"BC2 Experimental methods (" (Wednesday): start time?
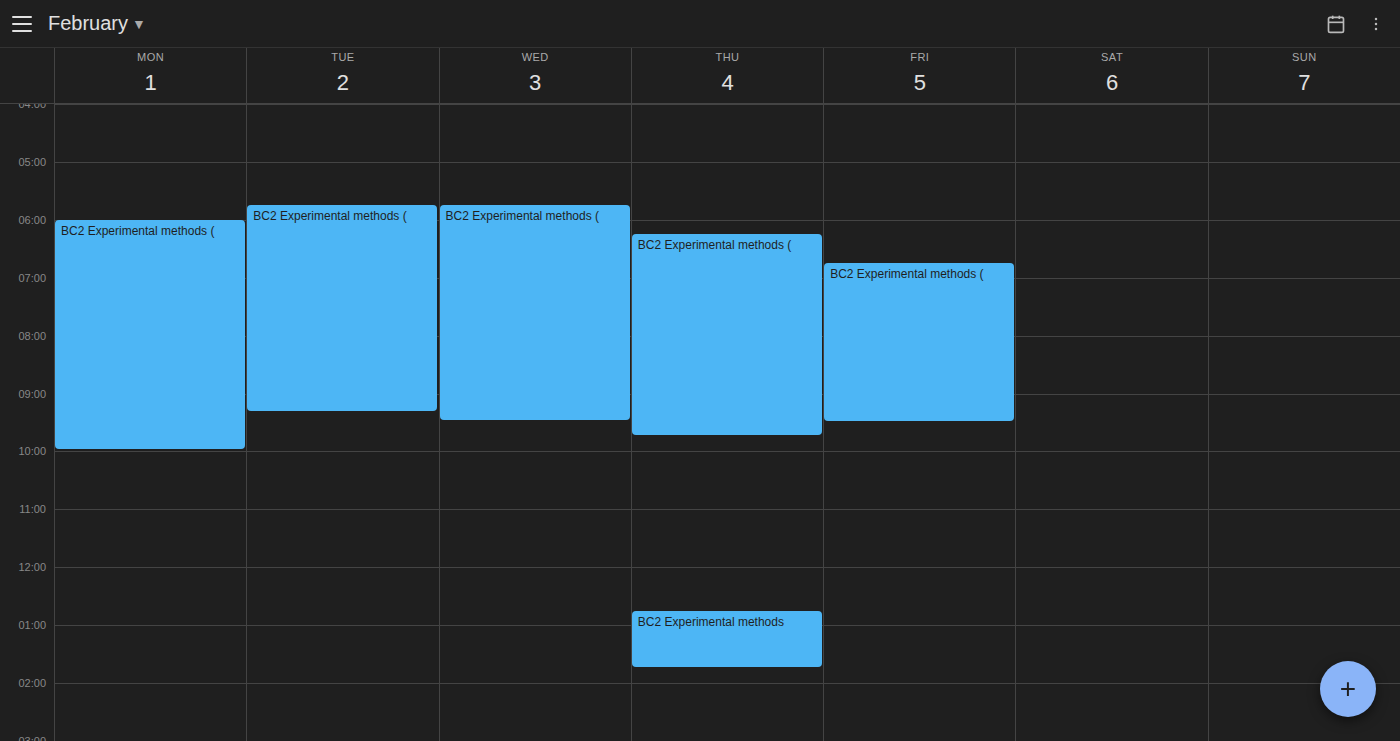
5:45 AM